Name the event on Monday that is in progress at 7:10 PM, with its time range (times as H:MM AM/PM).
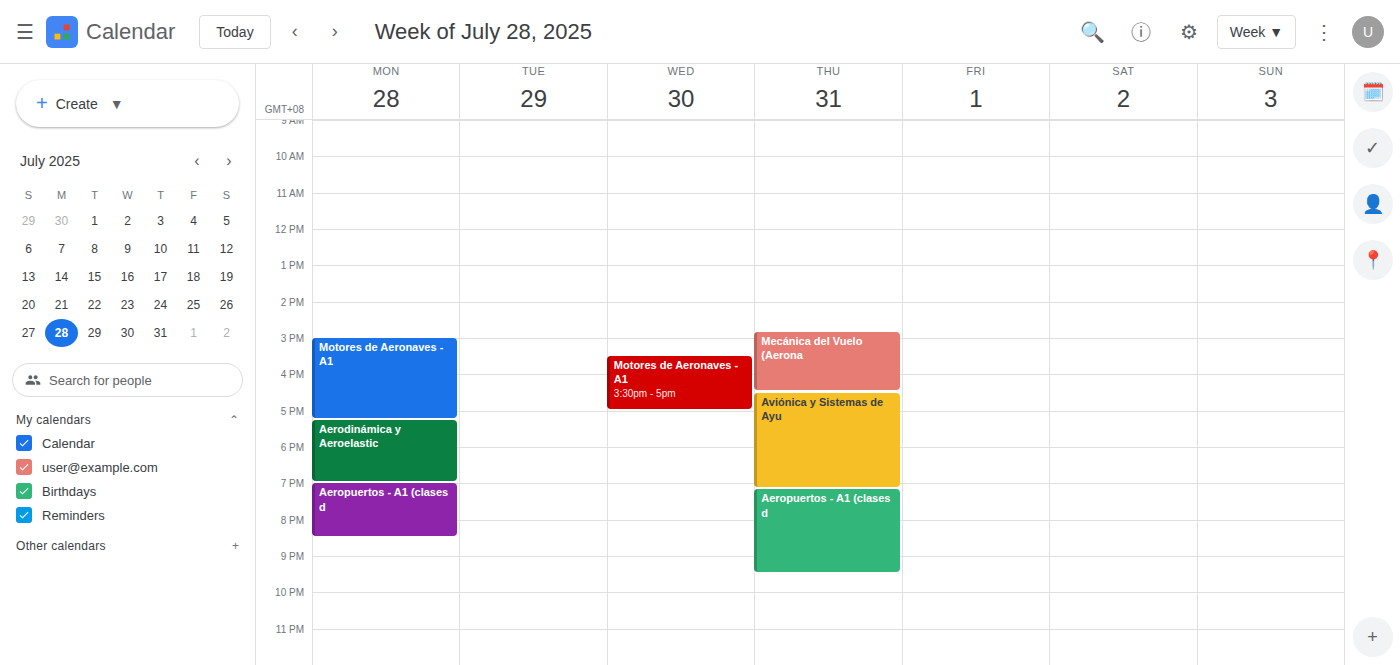
"Aeropuertos - A1 (clases d", 7:00 PM to 8:30 PM